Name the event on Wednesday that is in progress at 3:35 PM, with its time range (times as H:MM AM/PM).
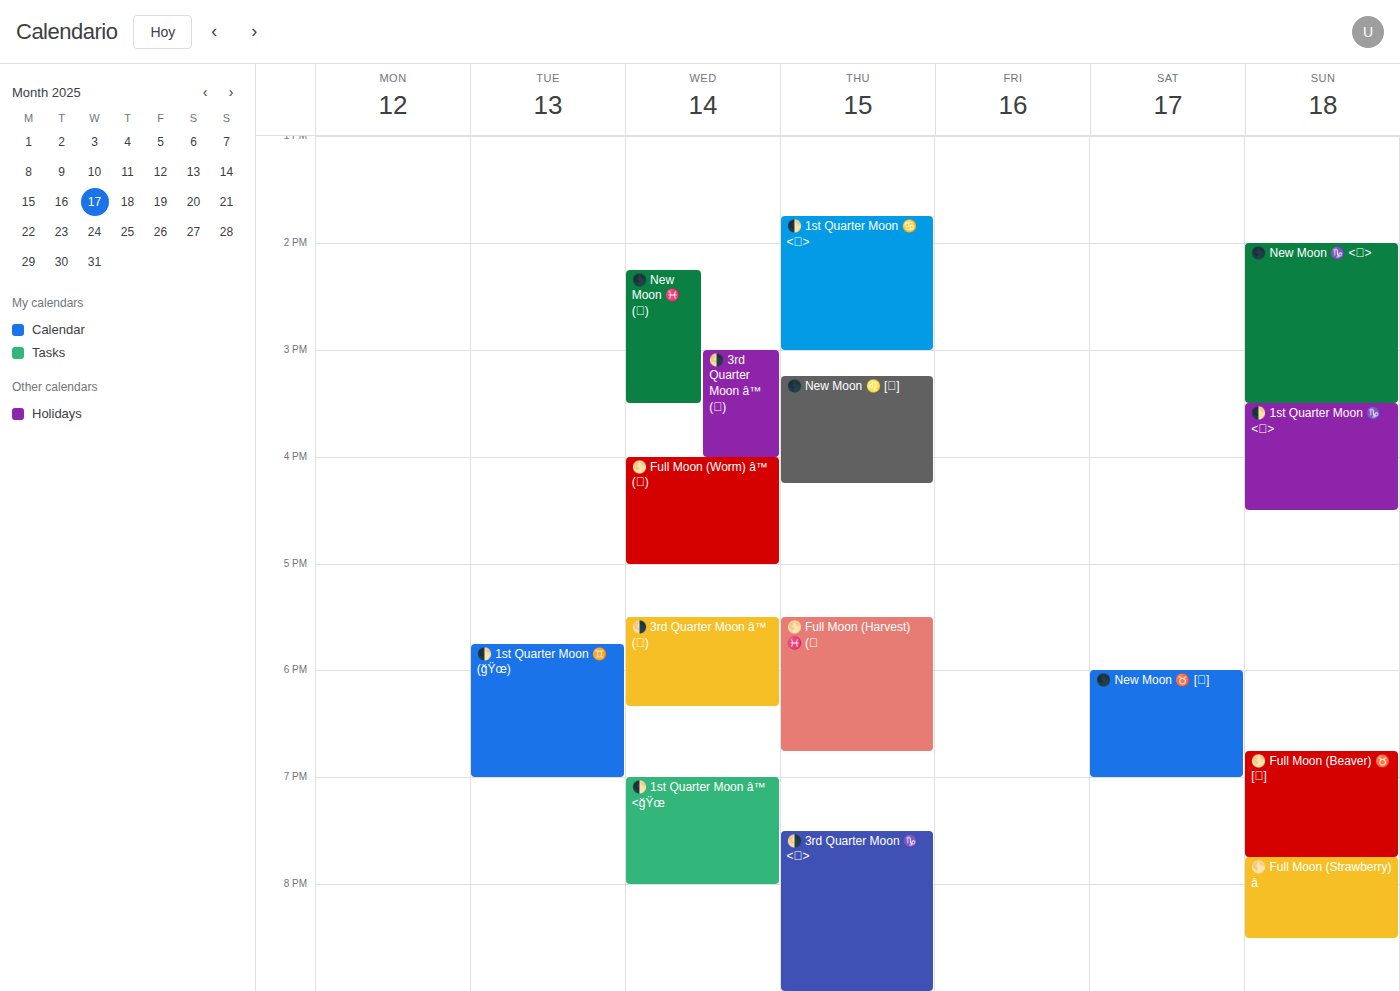
"🌗 3rd Quarter Moon â™ (🜂)", 3:00 PM to 4:00 PM